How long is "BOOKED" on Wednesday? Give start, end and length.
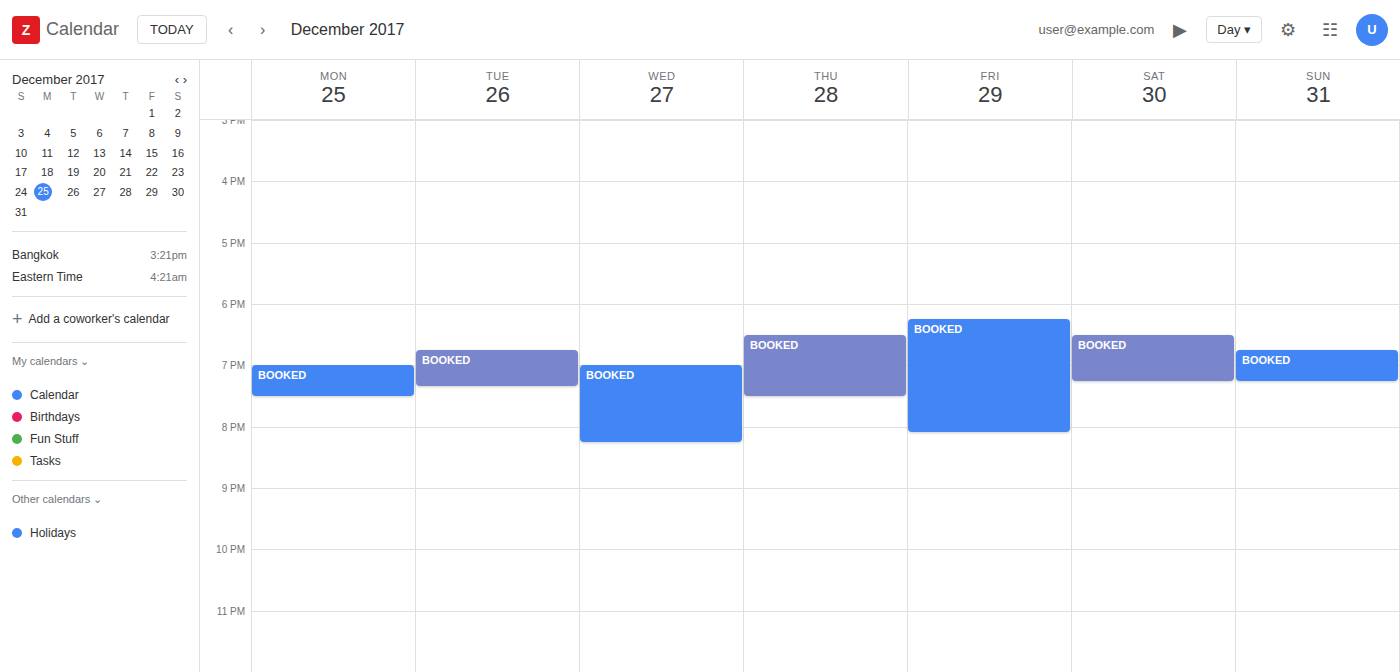
7:00 PM to 8:15 PM, 1 hour 15 minutes